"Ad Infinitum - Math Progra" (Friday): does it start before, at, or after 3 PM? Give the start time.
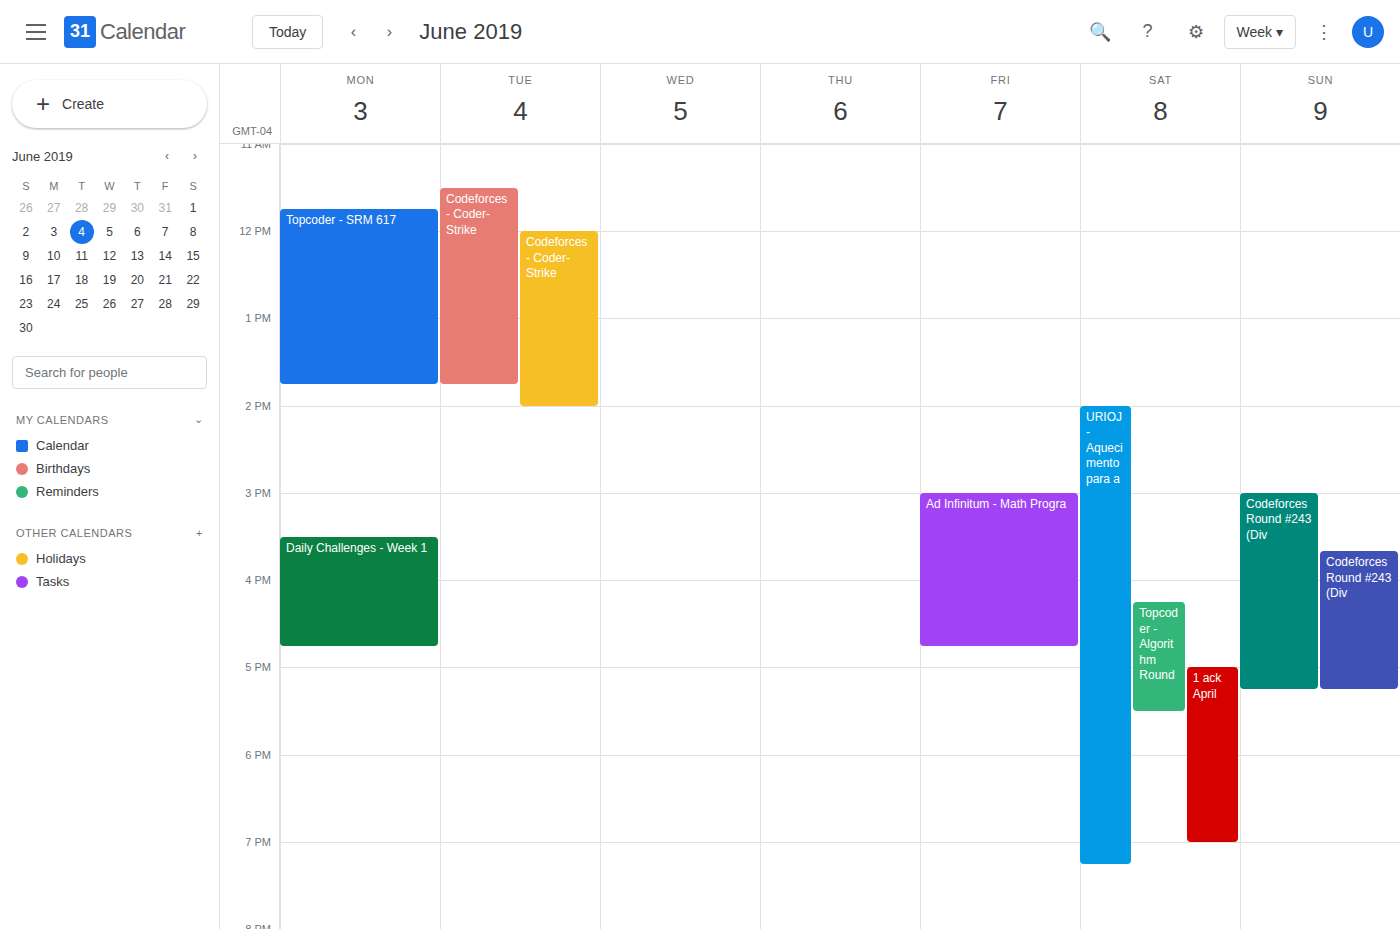
3:00 PM -- exactly at 3 PM, on the 3 PM line.